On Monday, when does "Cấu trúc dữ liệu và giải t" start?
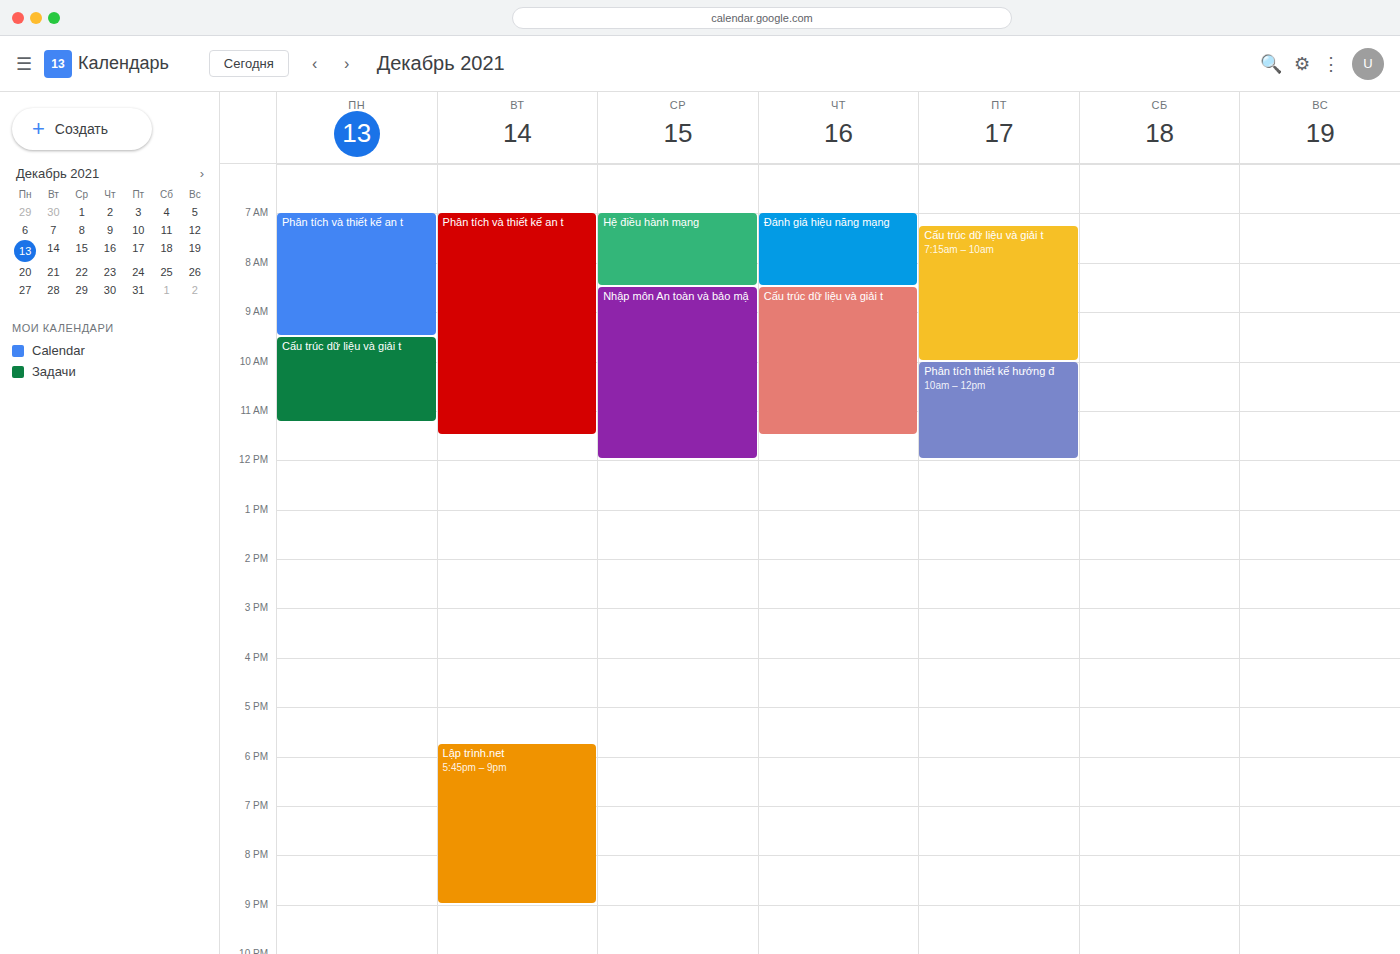
9:30 AM